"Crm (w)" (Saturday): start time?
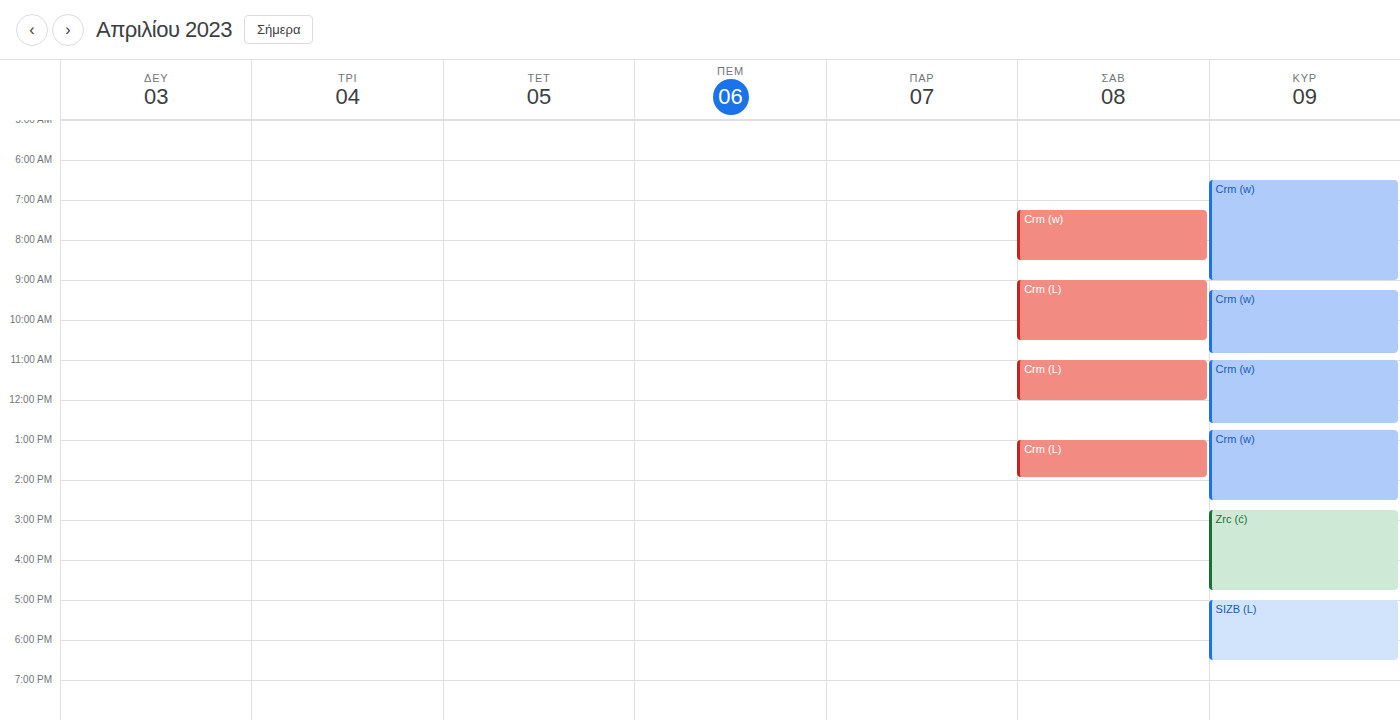
07:15